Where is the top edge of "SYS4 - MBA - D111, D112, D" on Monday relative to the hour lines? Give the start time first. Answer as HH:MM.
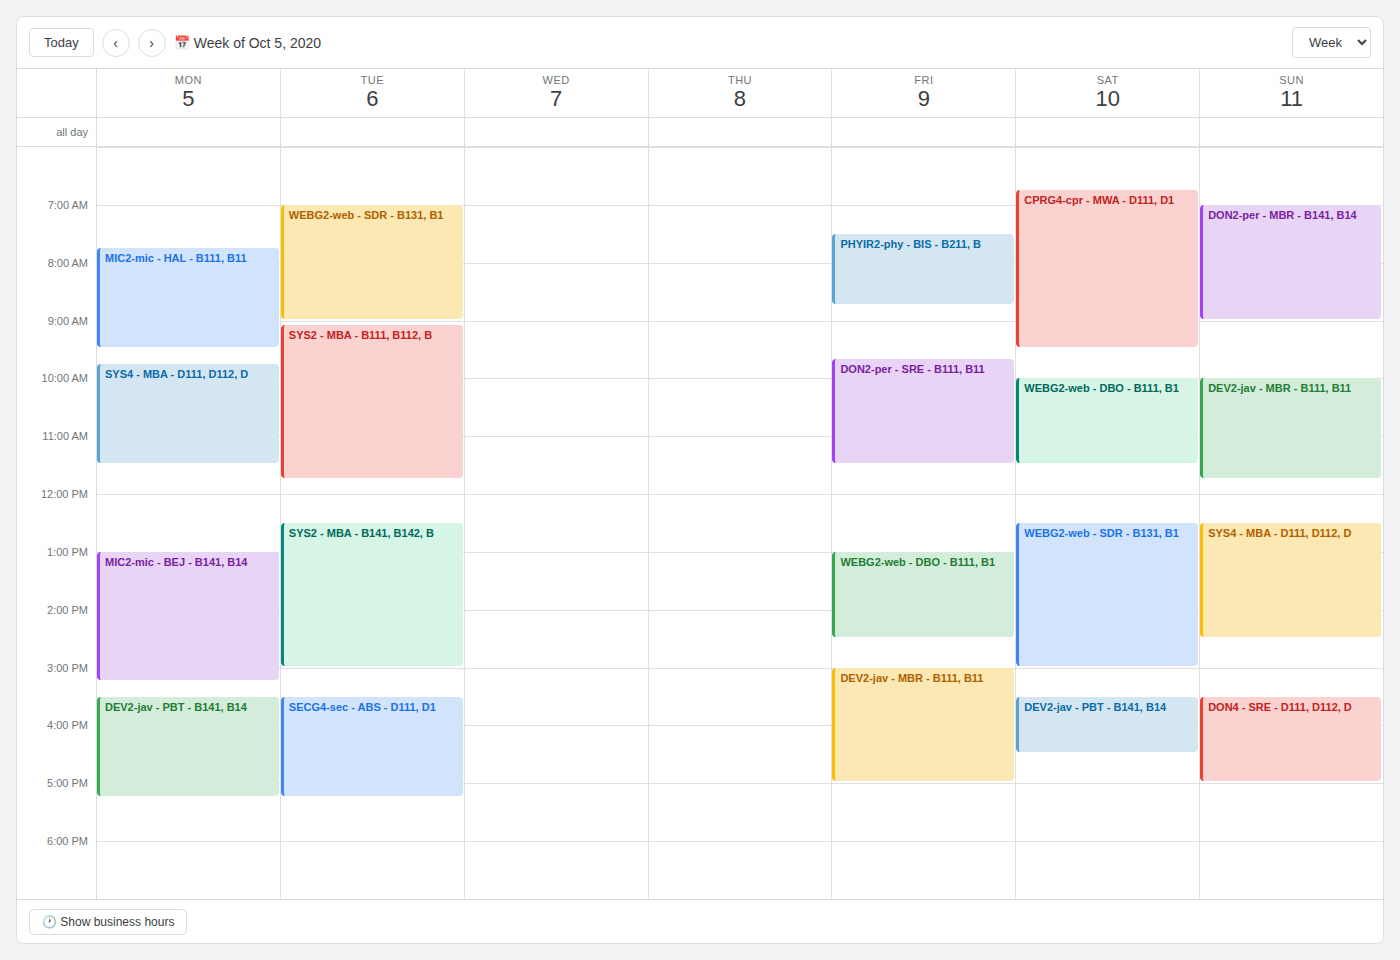
09:45 -- neither: three quarters of the way from the 09:00 line to the 10:00 line.